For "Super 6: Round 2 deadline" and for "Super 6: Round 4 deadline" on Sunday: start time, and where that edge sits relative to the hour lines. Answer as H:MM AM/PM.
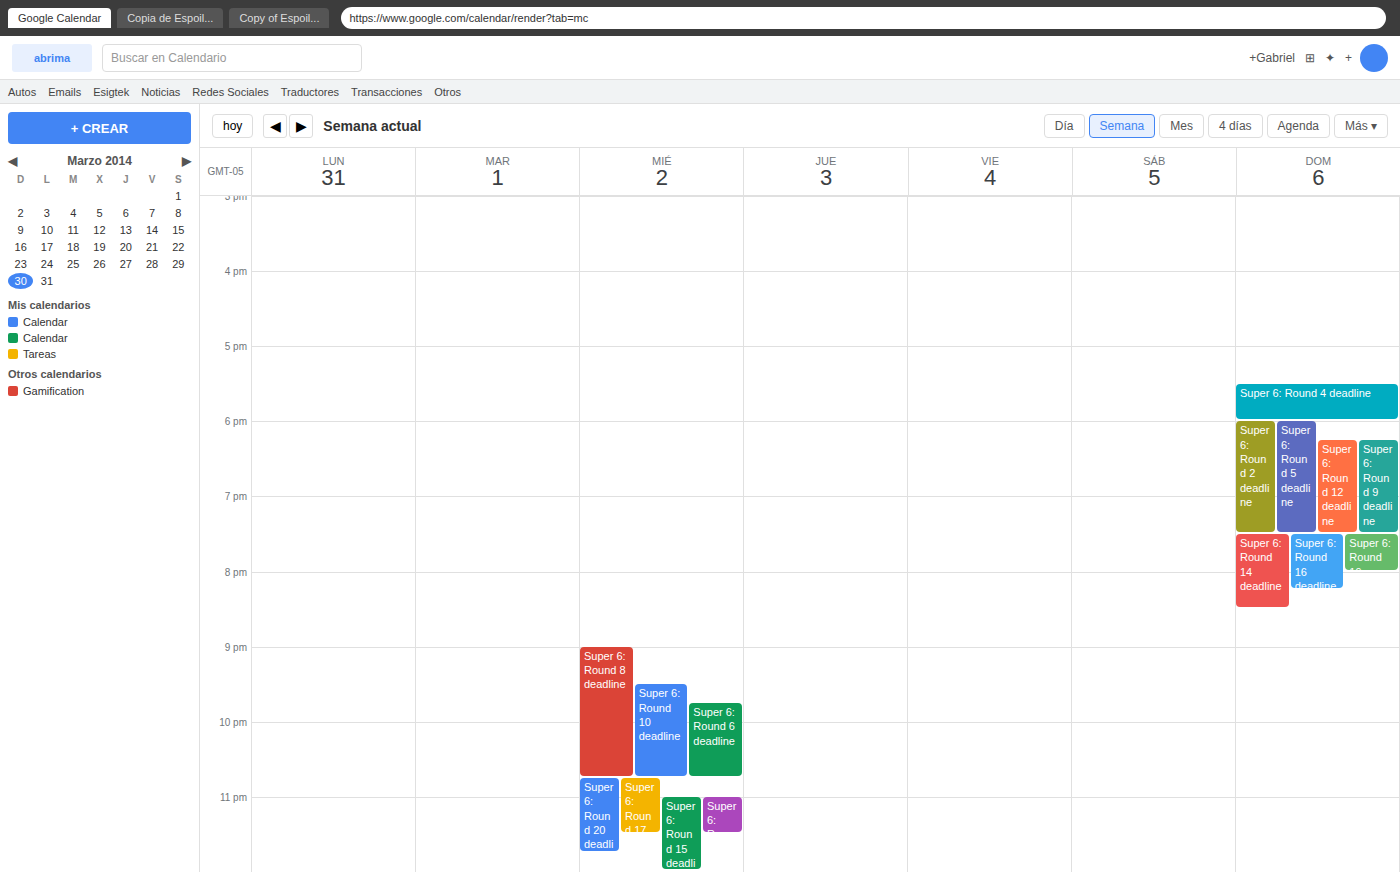
"Super 6: Round 2 deadline": 6:00 PM, exactly on the 6 PM line. "Super 6: Round 4 deadline": 5:30 PM, halfway between the 5 PM and 6 PM lines.